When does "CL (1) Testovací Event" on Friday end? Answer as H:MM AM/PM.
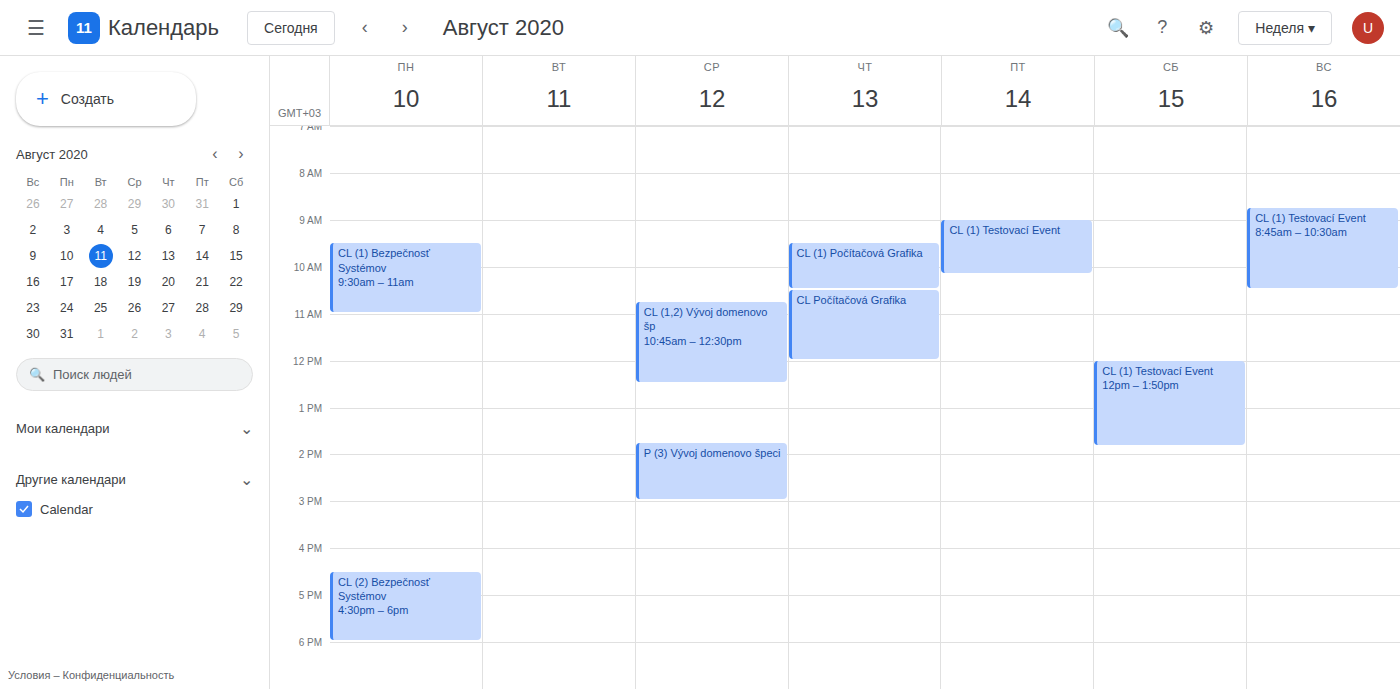
10:10 AM